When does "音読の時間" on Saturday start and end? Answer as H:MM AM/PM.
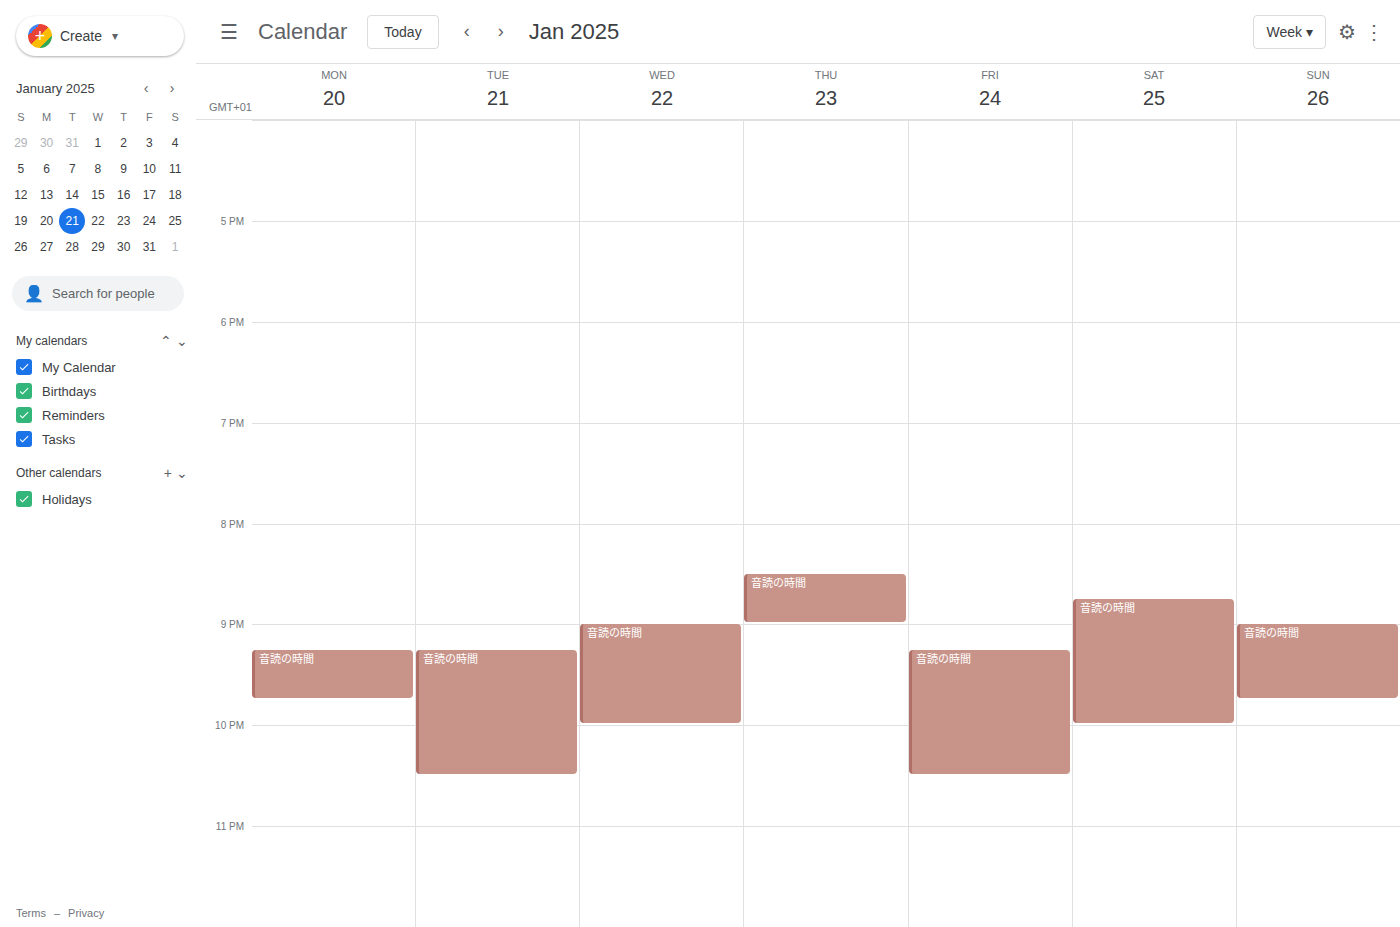
8:45 PM to 10:00 PM